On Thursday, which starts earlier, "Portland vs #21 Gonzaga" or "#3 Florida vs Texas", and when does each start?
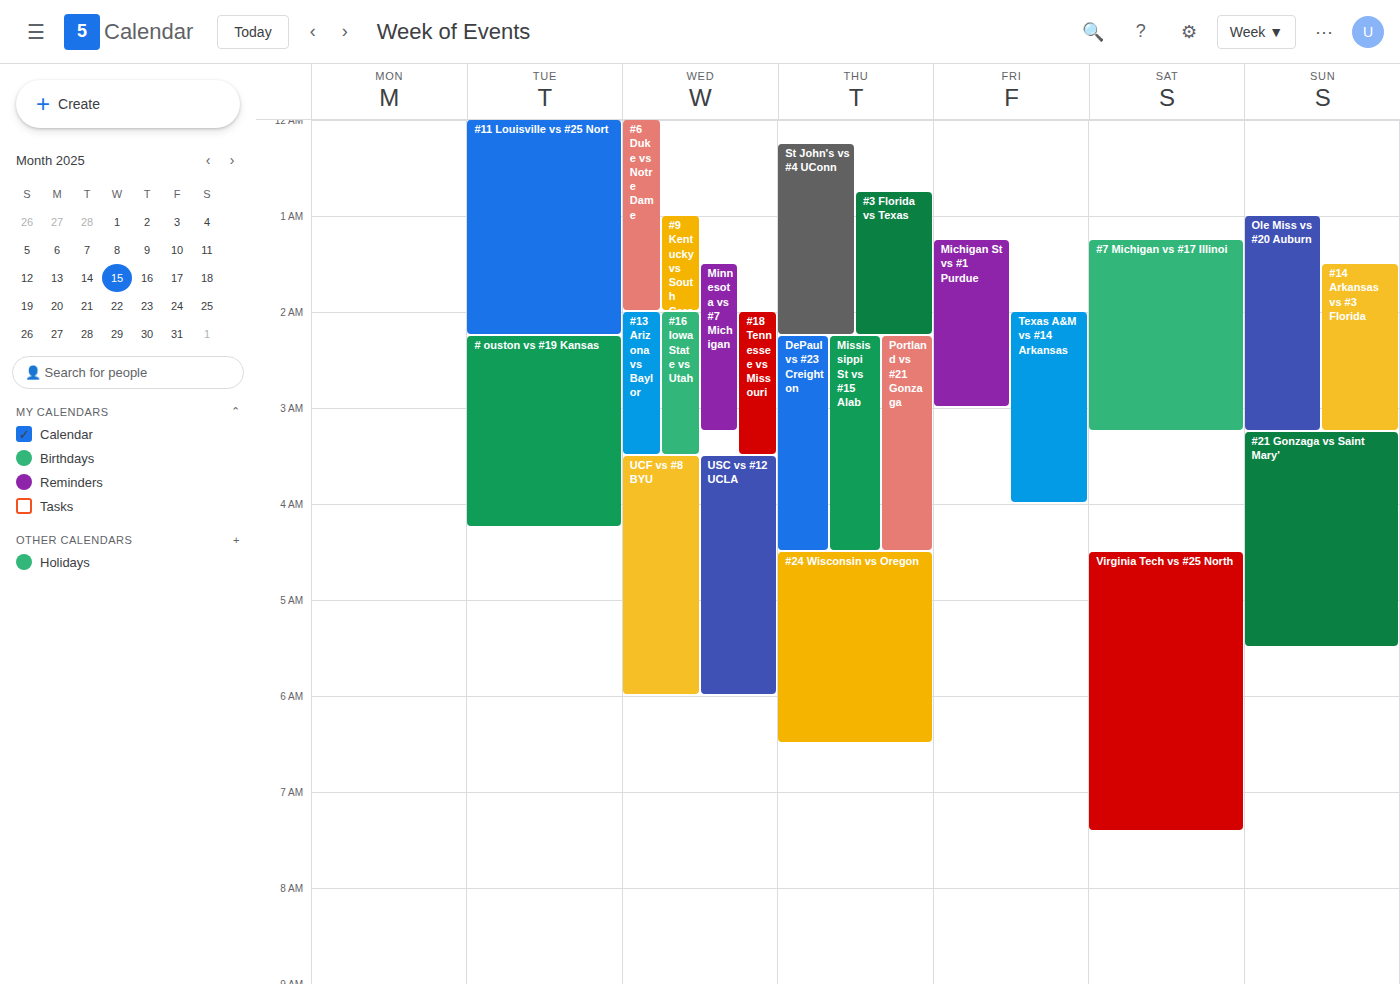
"#3 Florida vs Texas" 12:45 AM; "Portland vs #21 Gonzaga" 2:15 AM.